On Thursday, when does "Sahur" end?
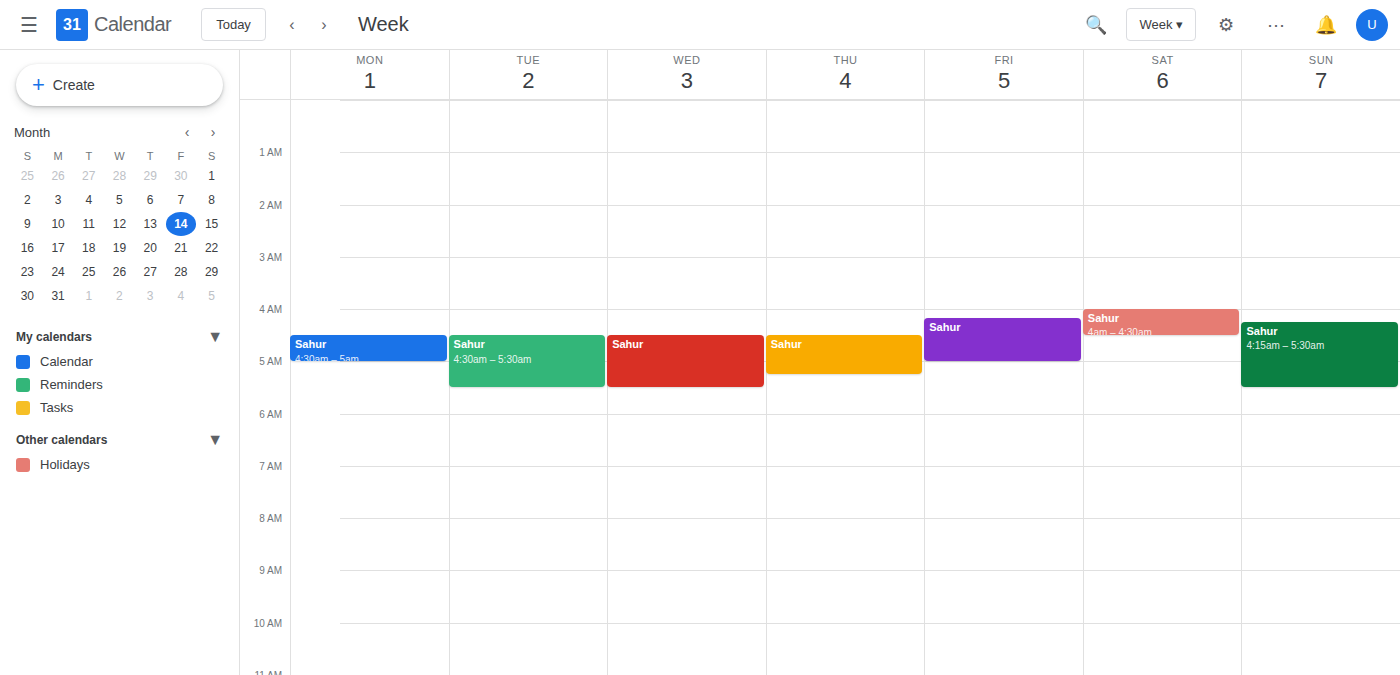
5:15 AM